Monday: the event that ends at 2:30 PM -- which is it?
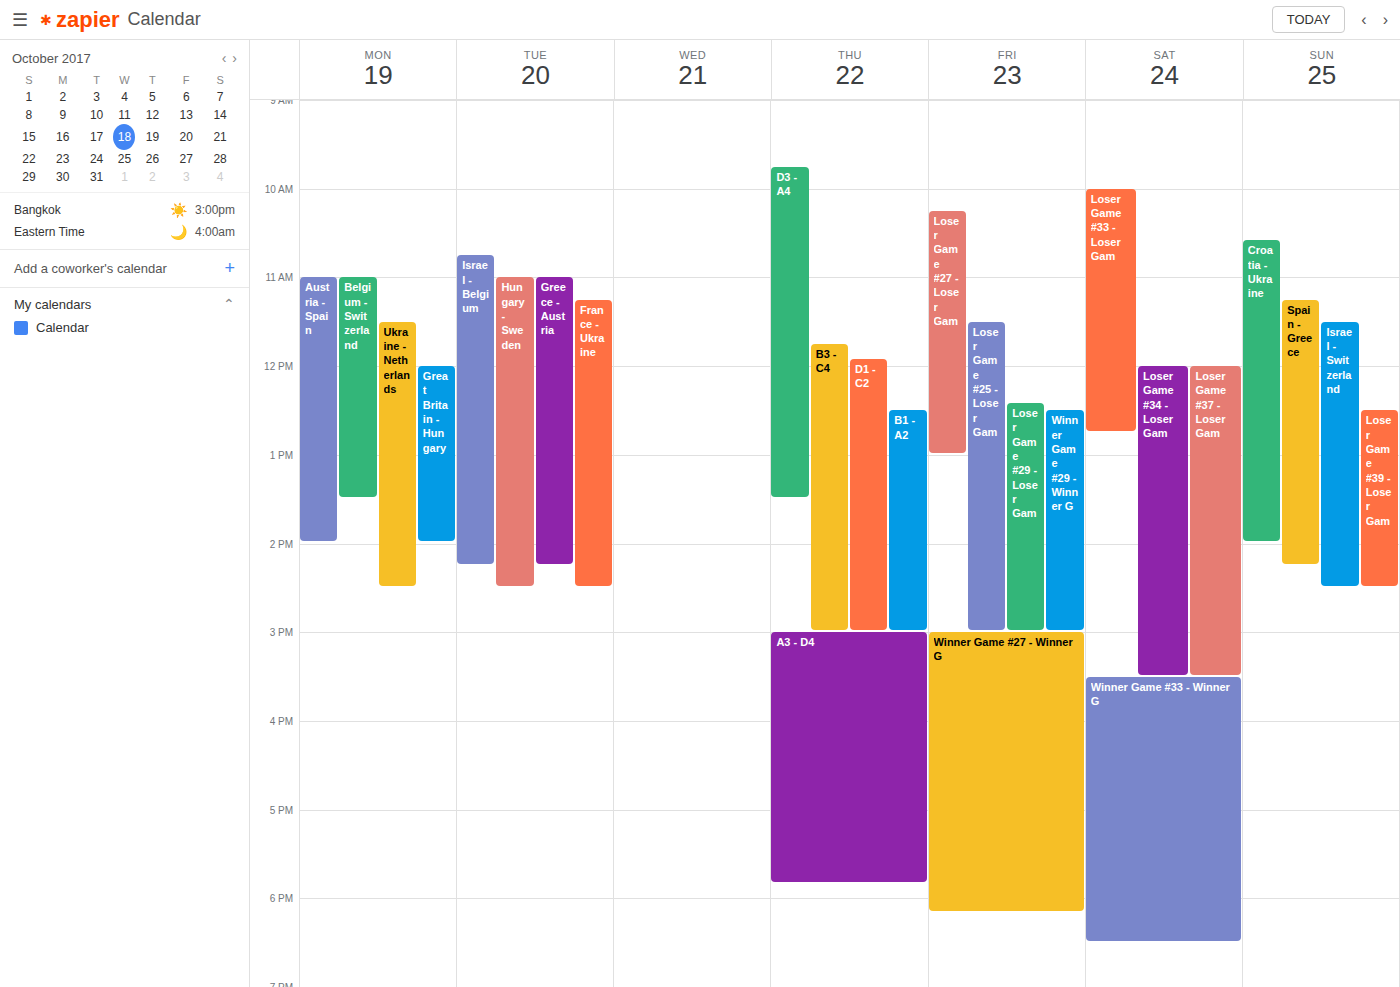
"Ukraine - Netherlands"